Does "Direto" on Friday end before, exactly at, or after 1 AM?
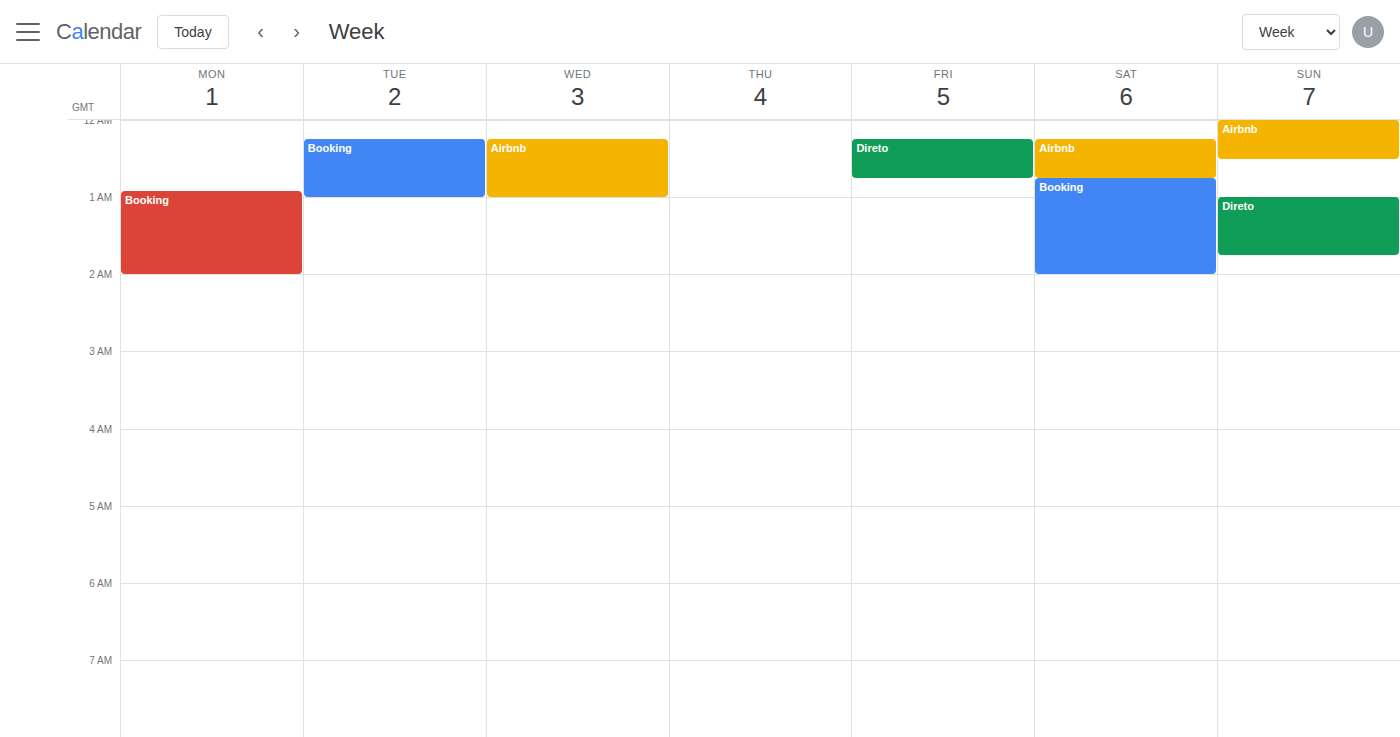
12:45 AM -- before 1 AM, 15 minutes above the 1 AM line.